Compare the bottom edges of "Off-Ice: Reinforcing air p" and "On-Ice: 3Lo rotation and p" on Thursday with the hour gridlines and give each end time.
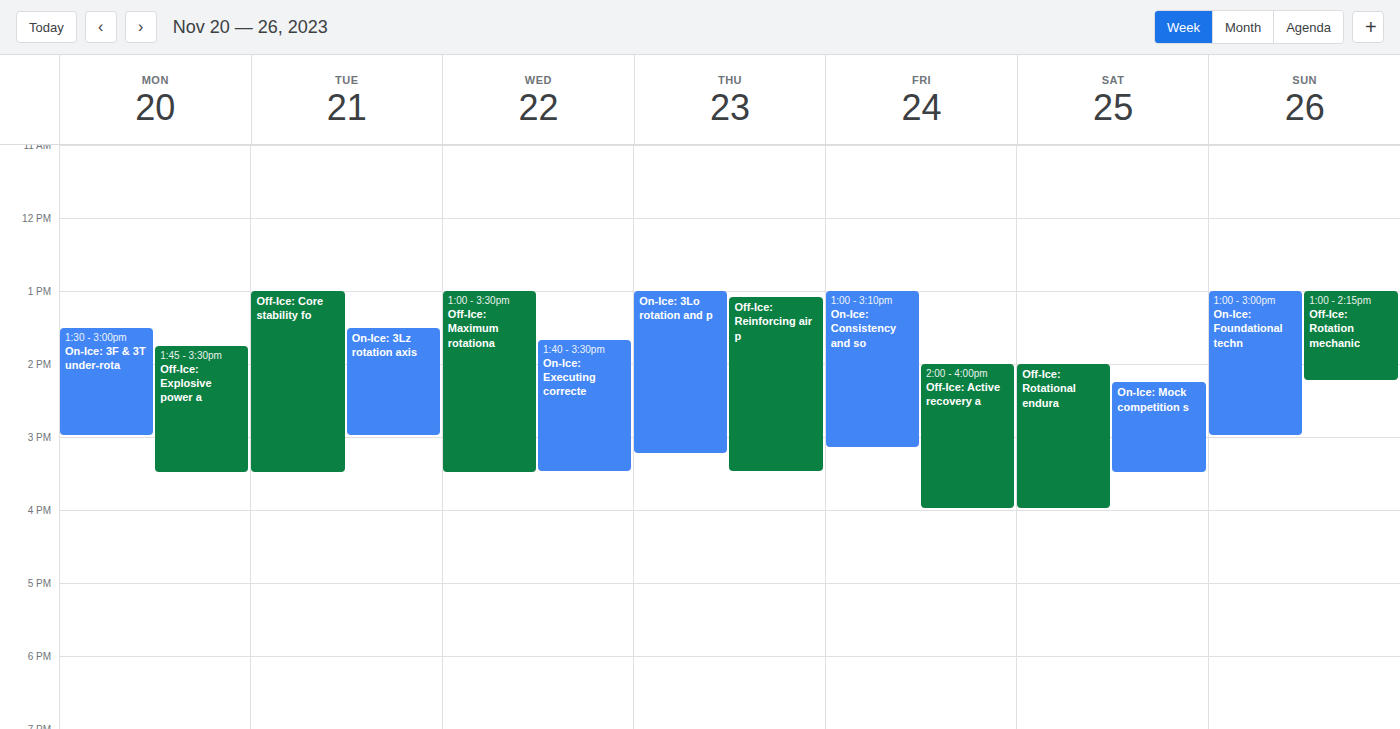
"Off-Ice: Reinforcing air p": 3:30 PM, halfway between the 3 PM and 4 PM lines. "On-Ice: 3Lo rotation and p": 3:15 PM, neither: a quarter of the way from the 3 PM line to the 4 PM line.